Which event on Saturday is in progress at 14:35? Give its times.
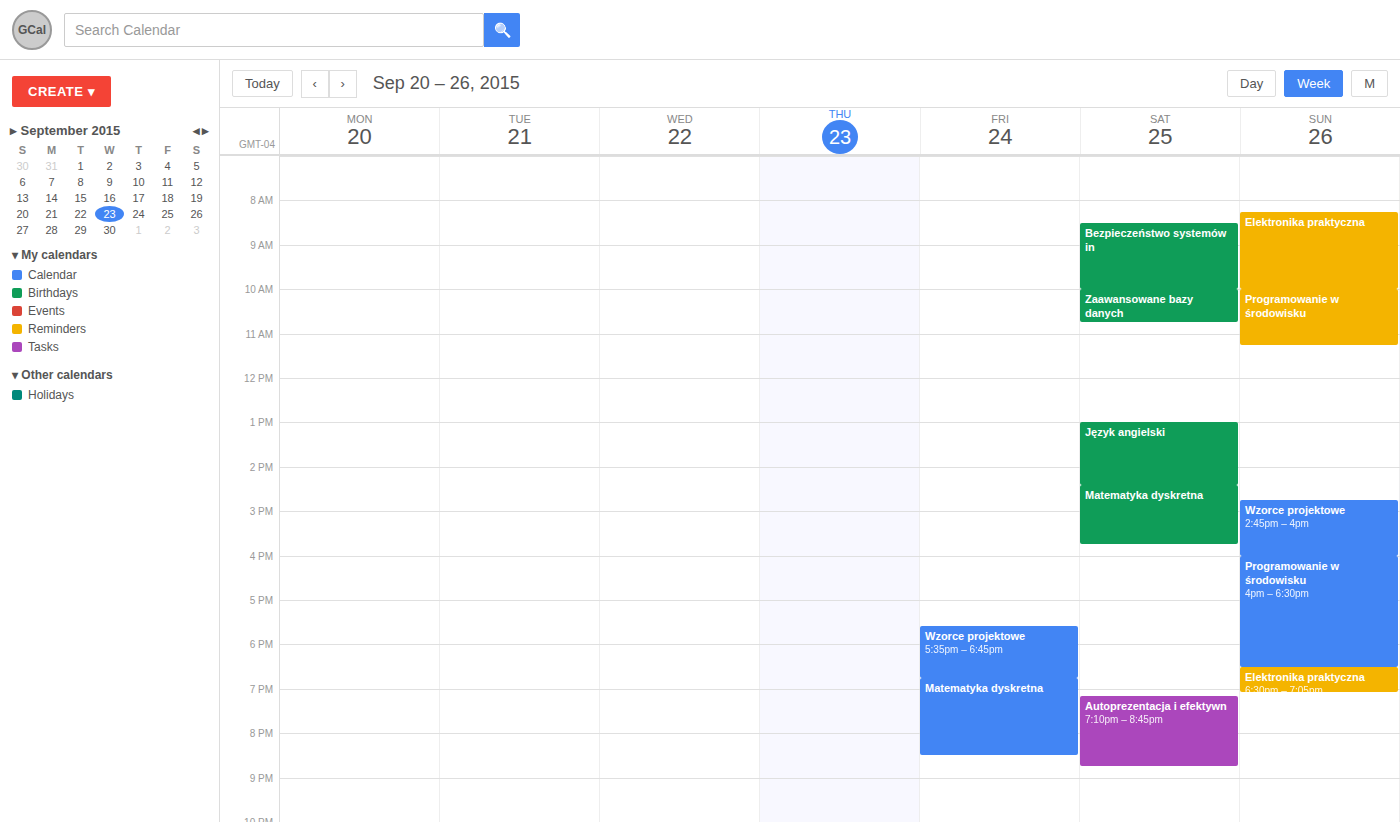
"Matematyka dyskretna", 14:25 to 15:45